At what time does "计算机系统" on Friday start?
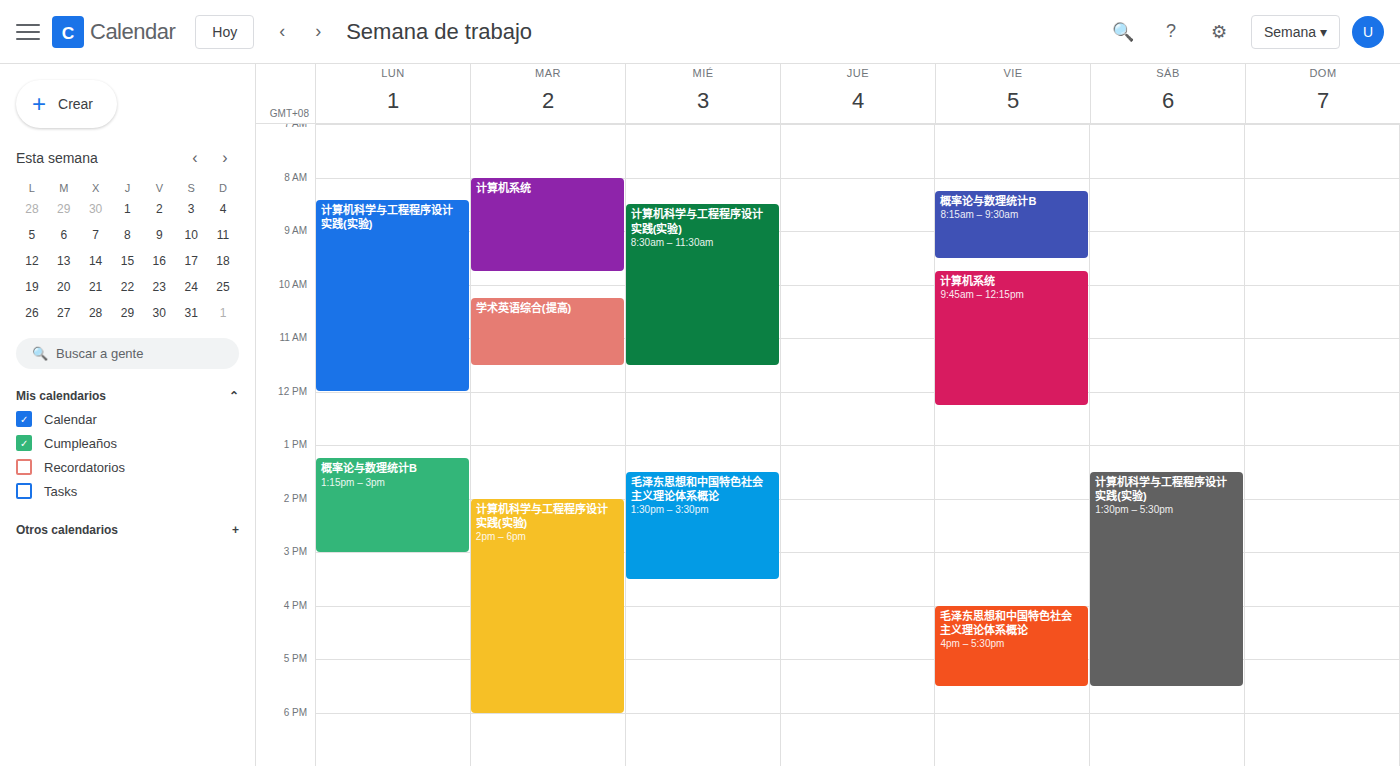
9:45 AM